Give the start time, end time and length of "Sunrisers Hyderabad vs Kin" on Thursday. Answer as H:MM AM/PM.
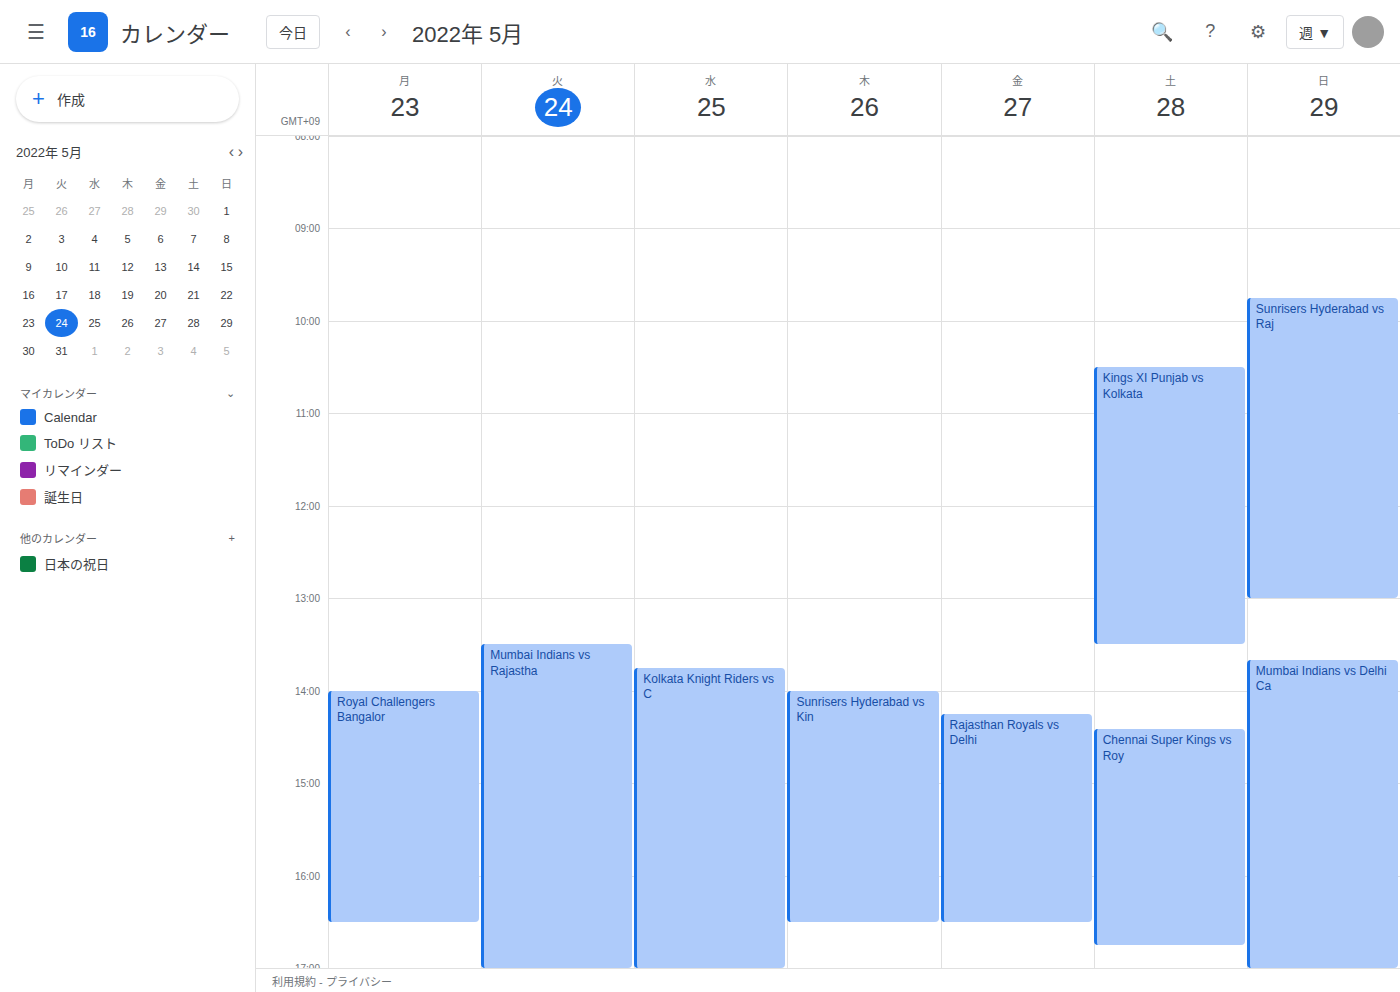
2:00 PM to 4:30 PM, 2 hours 30 minutes